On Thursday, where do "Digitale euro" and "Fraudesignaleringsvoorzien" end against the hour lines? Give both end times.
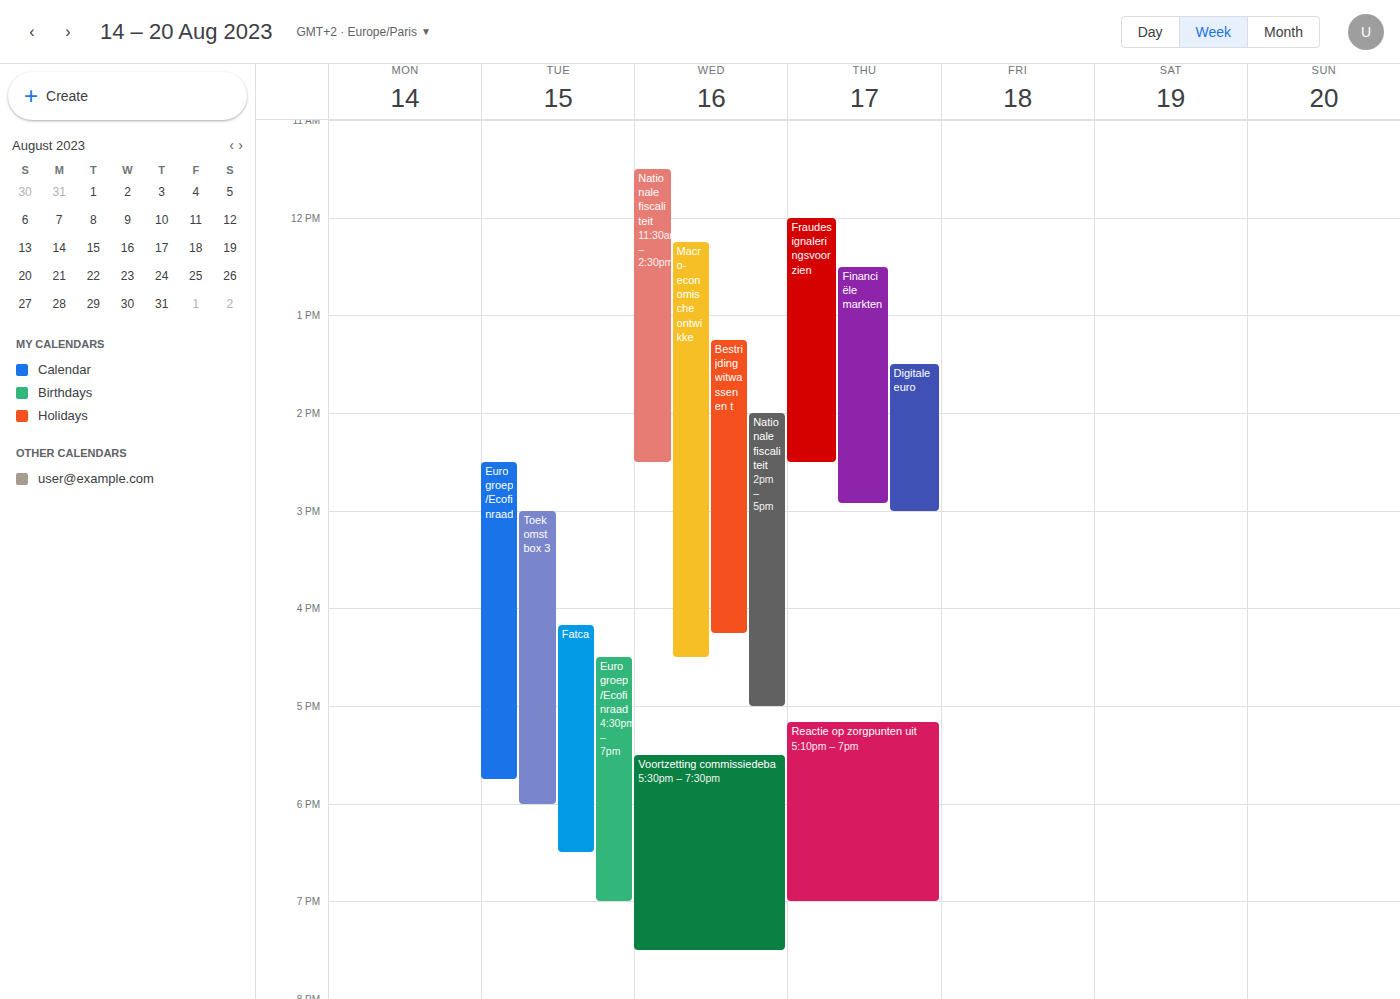
"Digitale euro": 15:00, exactly on the 15:00 line. "Fraudesignaleringsvoorzien": 14:30, halfway between the 14:00 and 15:00 lines.